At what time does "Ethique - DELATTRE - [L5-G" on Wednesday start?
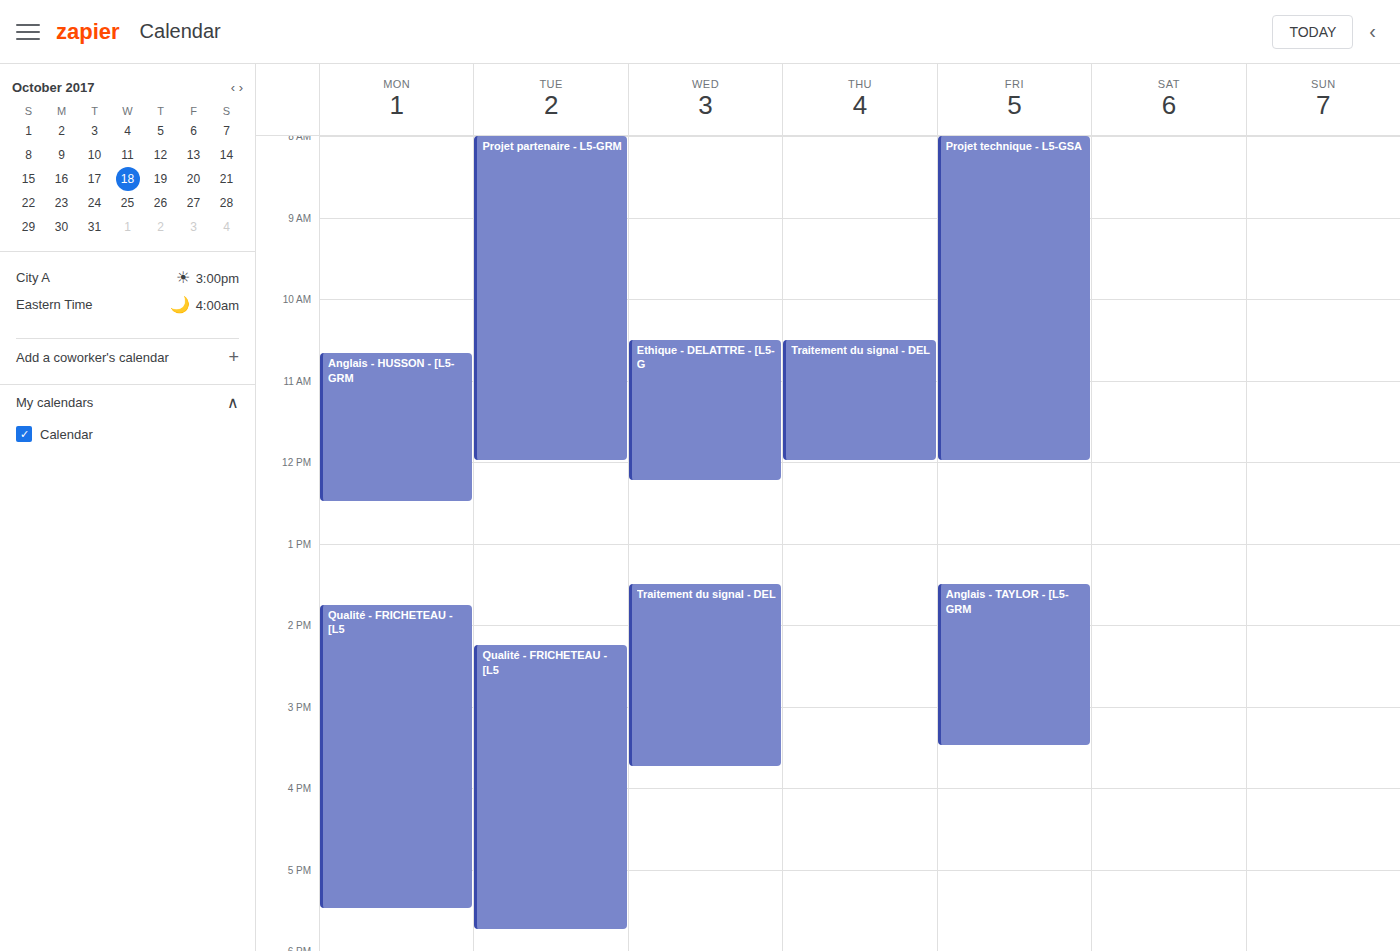
10:30 AM